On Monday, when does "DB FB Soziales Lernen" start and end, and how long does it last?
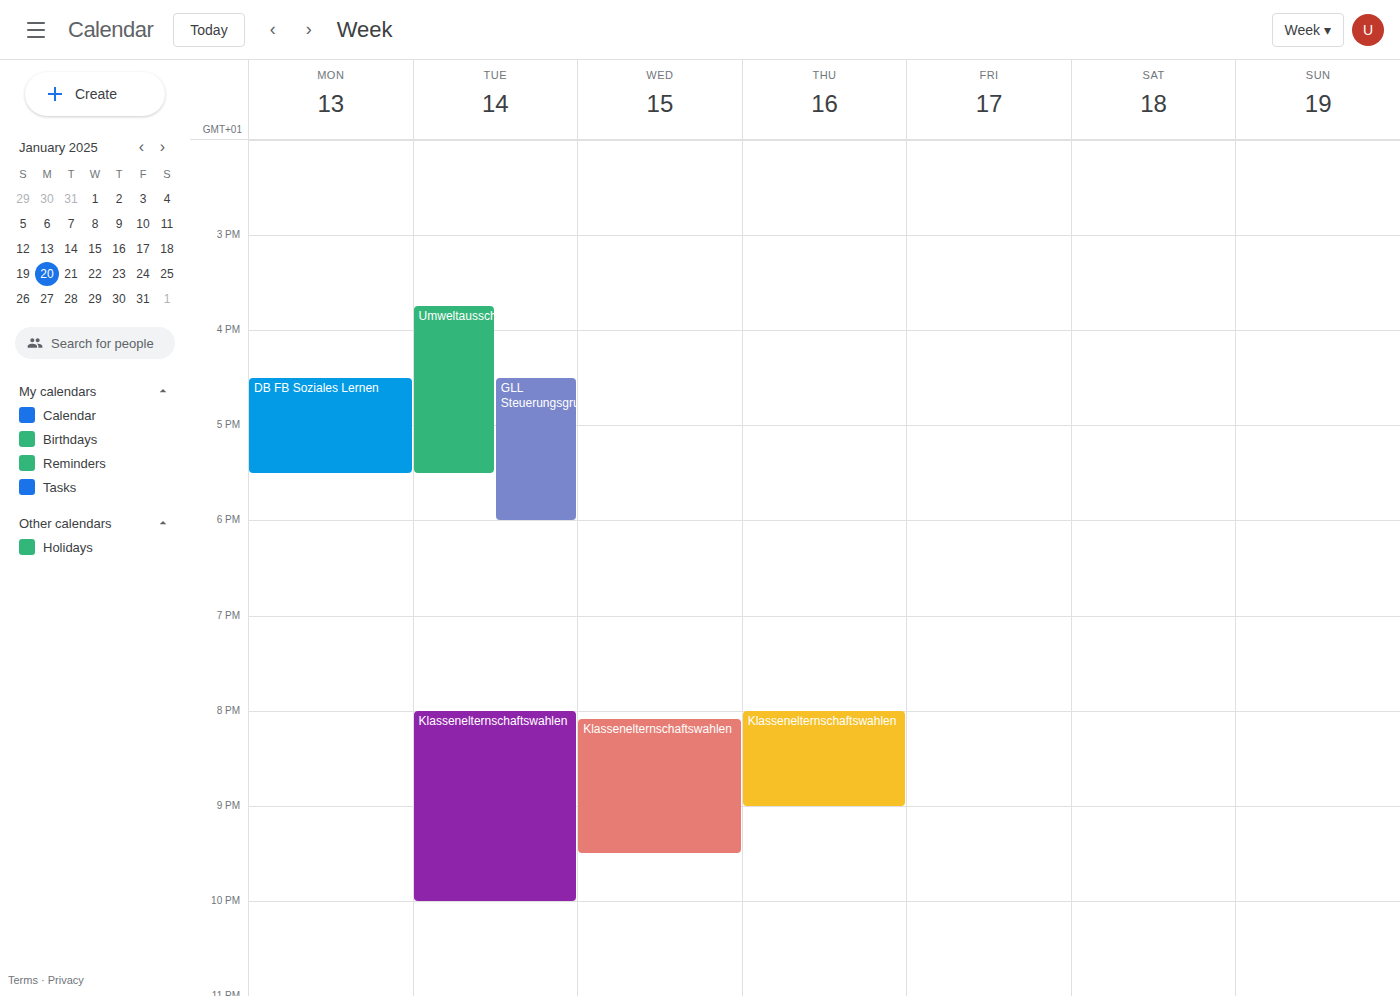
16:30 to 17:30, 1 hour